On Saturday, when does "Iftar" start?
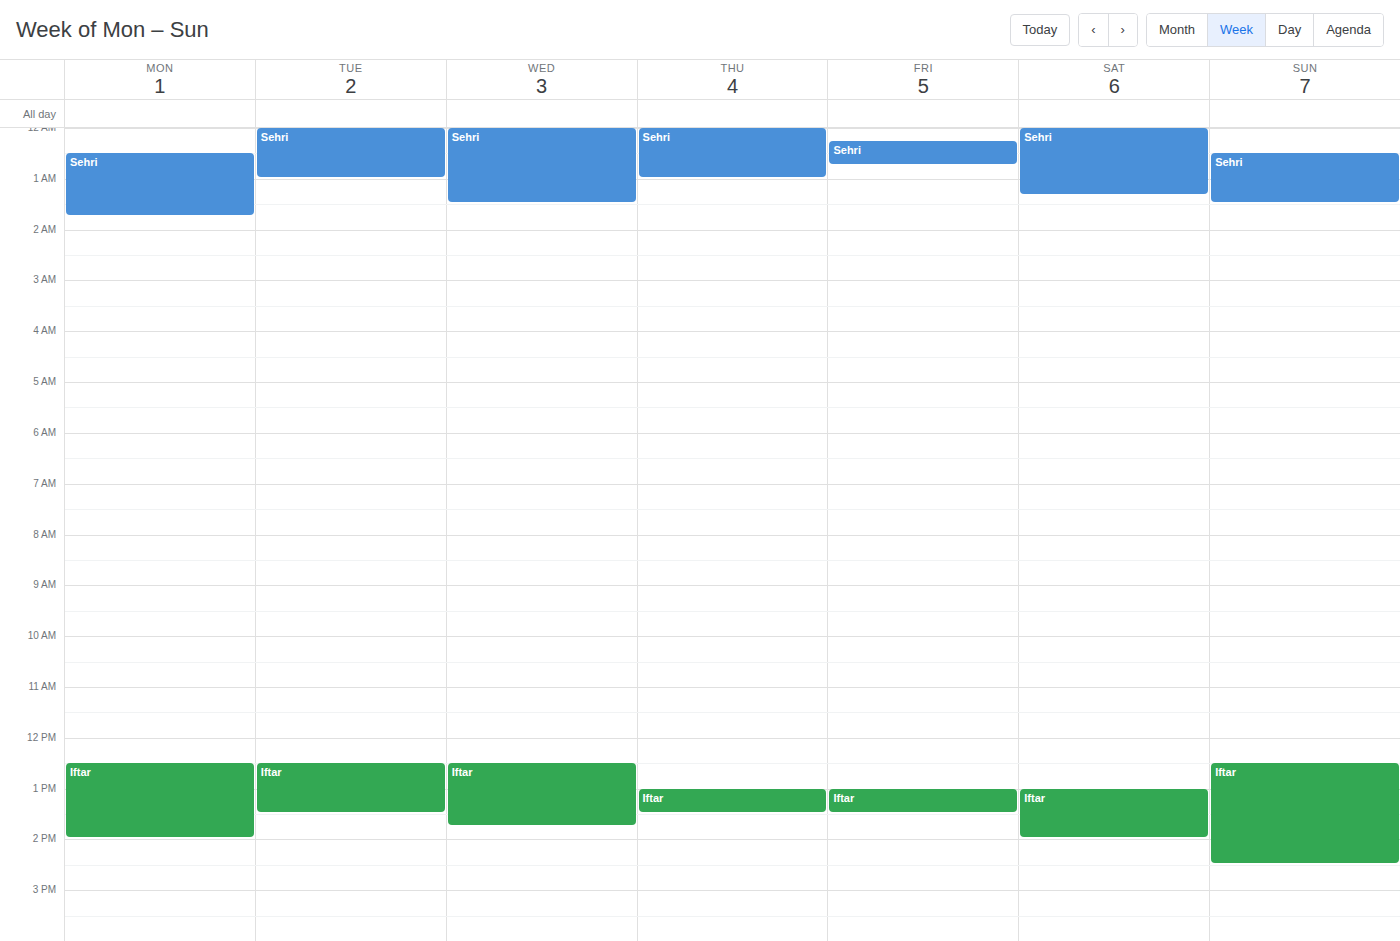
1:00 PM